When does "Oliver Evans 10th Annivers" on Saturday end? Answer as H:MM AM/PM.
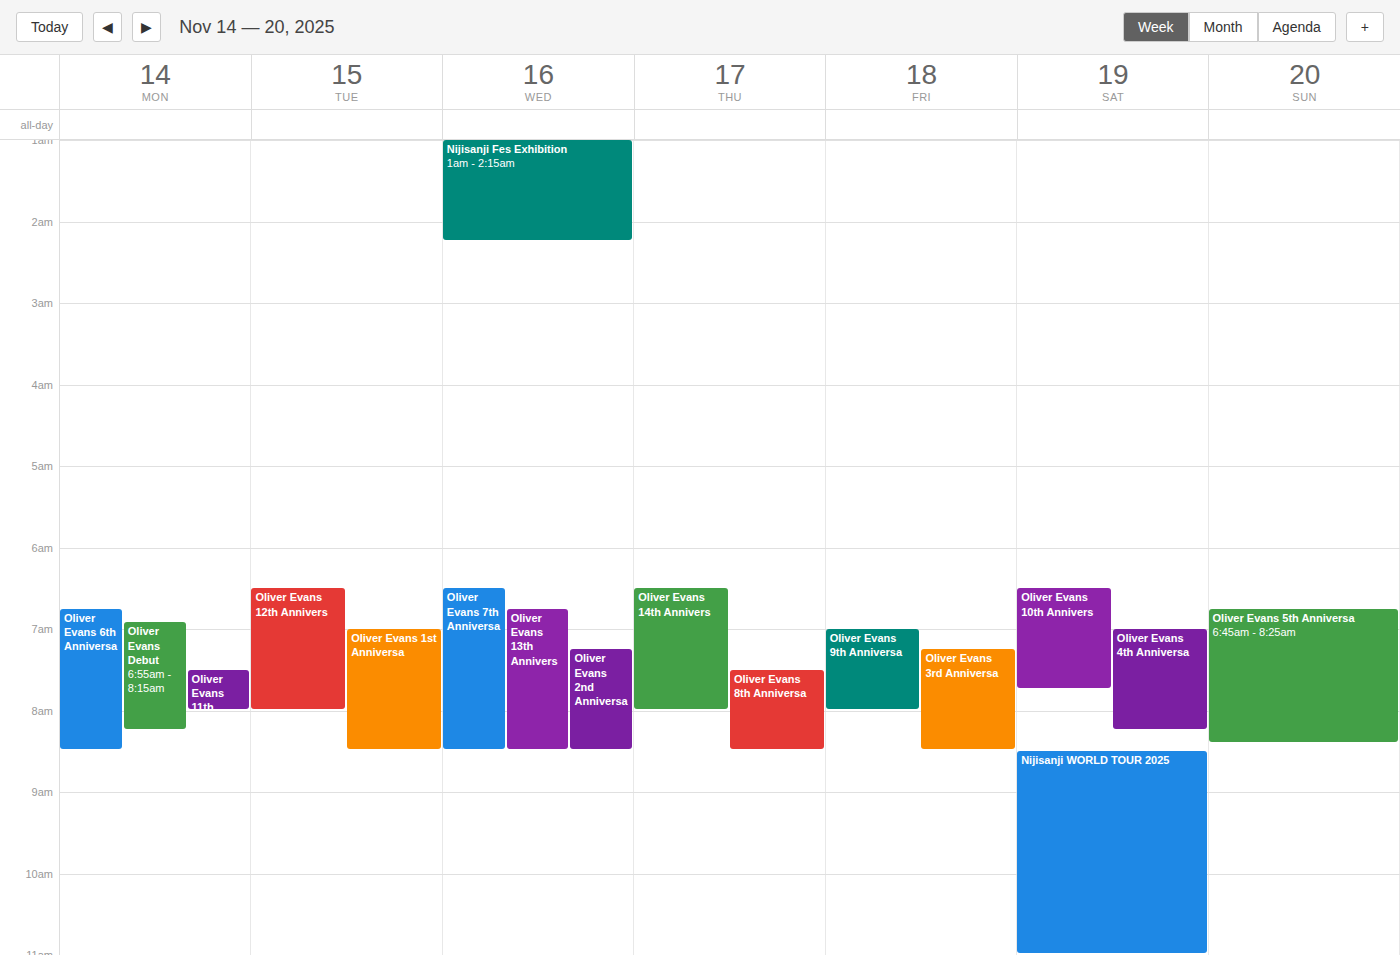
7:45 AM